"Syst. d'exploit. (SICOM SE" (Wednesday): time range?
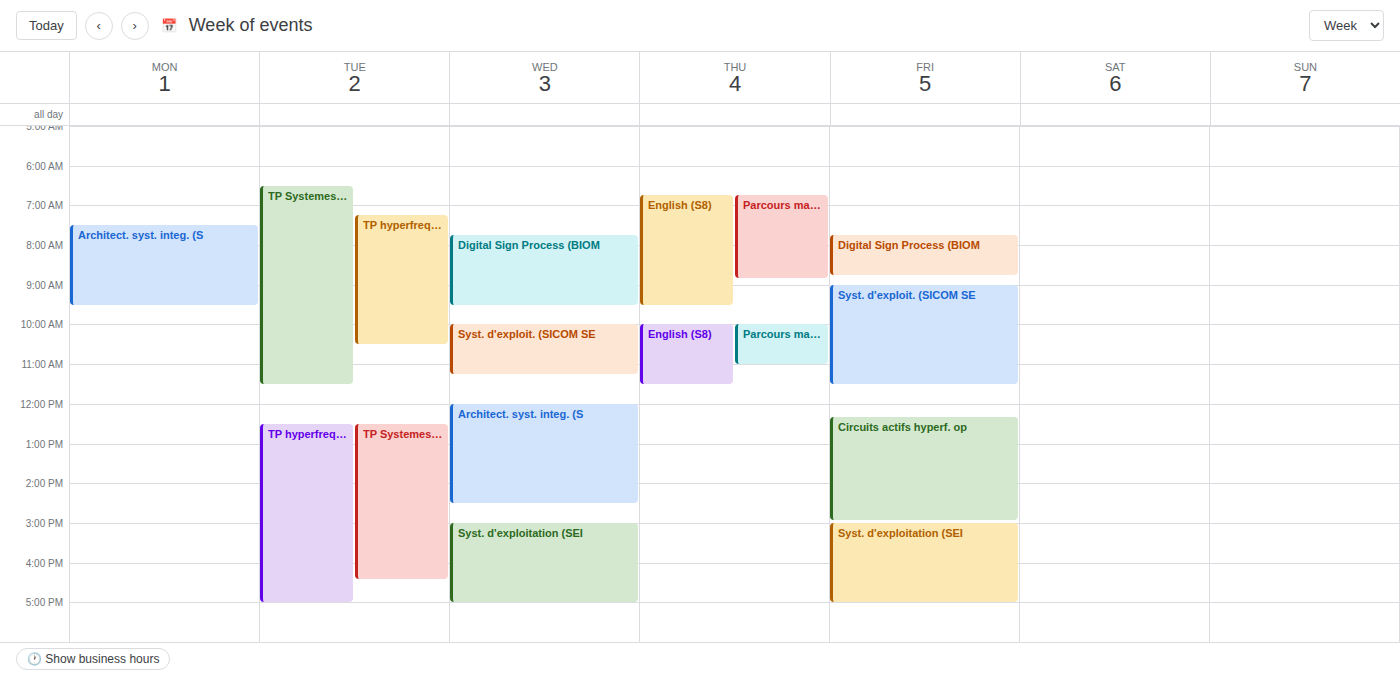
10:00 AM to 11:15 AM